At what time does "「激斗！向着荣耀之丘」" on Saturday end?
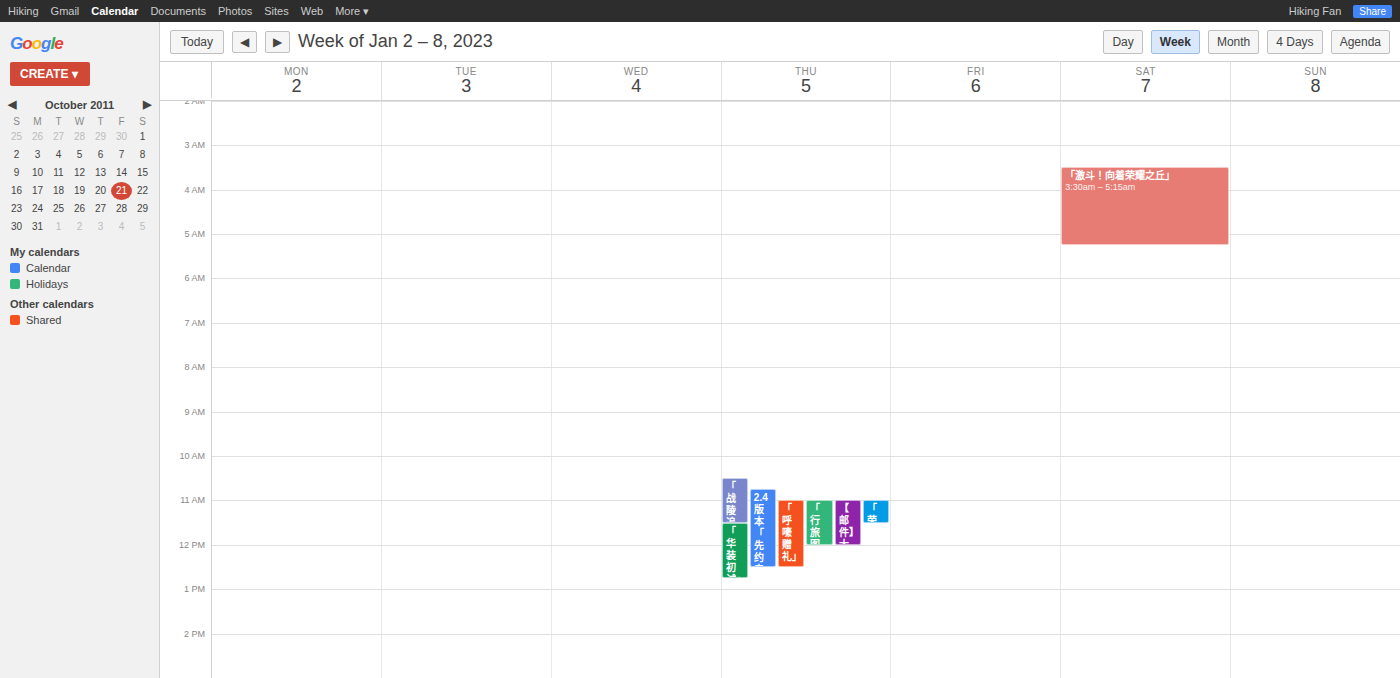
5:15 AM